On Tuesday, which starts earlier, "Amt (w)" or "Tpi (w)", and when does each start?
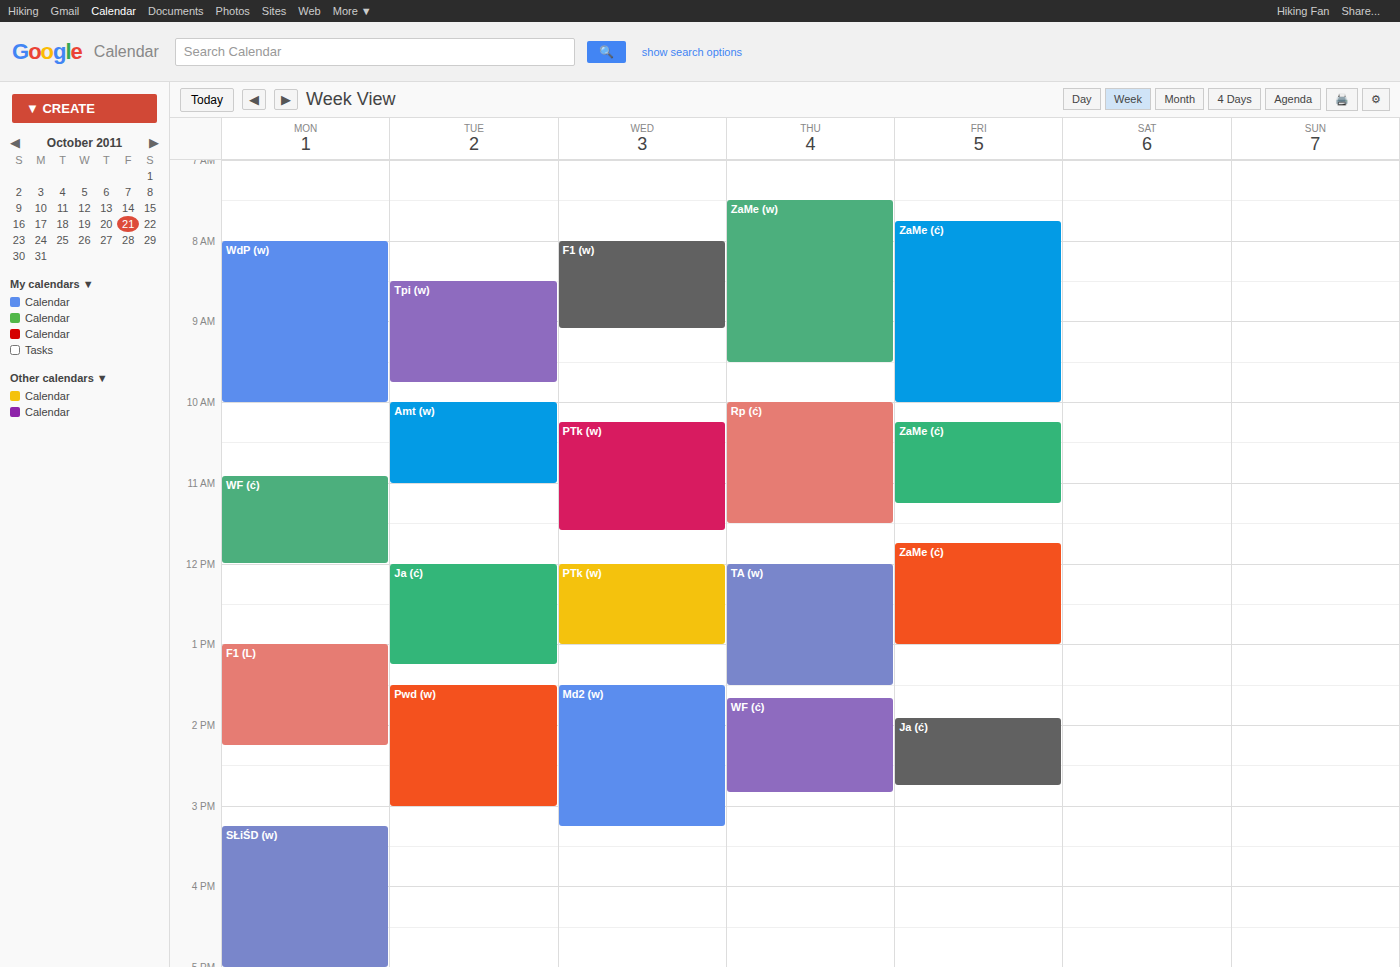
"Tpi (w)" 8:30 AM; "Amt (w)" 10:00 AM.